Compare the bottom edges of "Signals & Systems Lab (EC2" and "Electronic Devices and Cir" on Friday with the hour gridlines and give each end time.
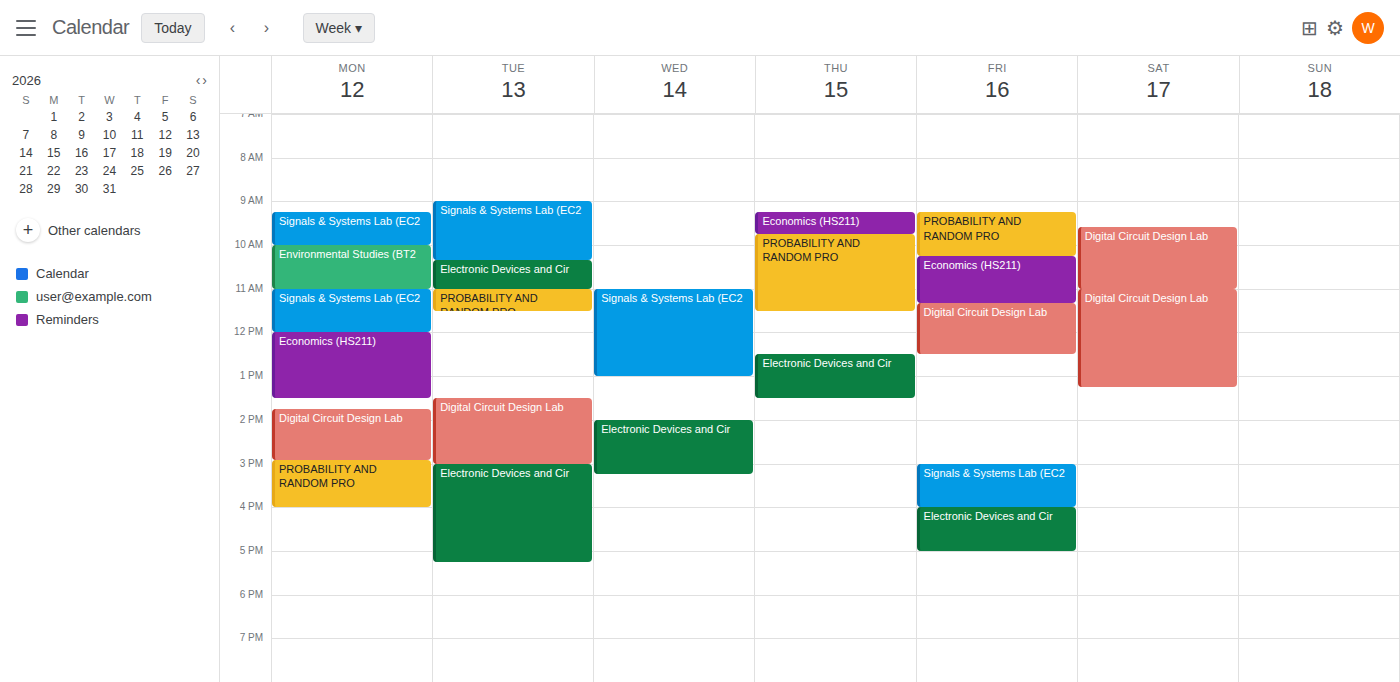
"Signals & Systems Lab (EC2": 4:00 PM, exactly on the 4 PM line. "Electronic Devices and Cir": 5:00 PM, exactly on the 5 PM line.